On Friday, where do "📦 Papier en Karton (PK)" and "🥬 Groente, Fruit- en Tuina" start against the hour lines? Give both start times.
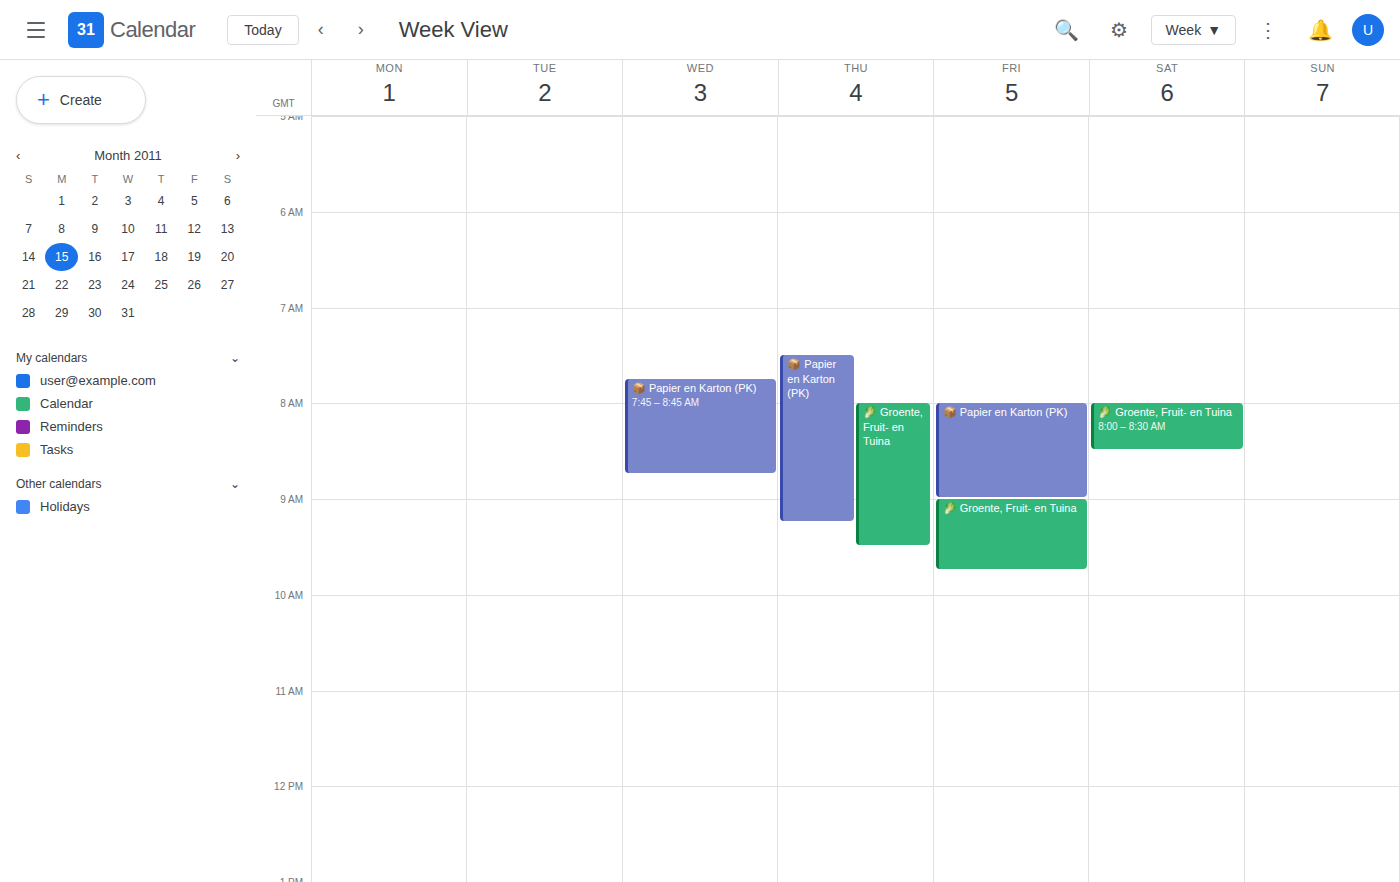
"📦 Papier en Karton (PK)": 8:00 AM, exactly on the 8 AM line. "🥬 Groente, Fruit- en Tuina": 9:00 AM, exactly on the 9 AM line.